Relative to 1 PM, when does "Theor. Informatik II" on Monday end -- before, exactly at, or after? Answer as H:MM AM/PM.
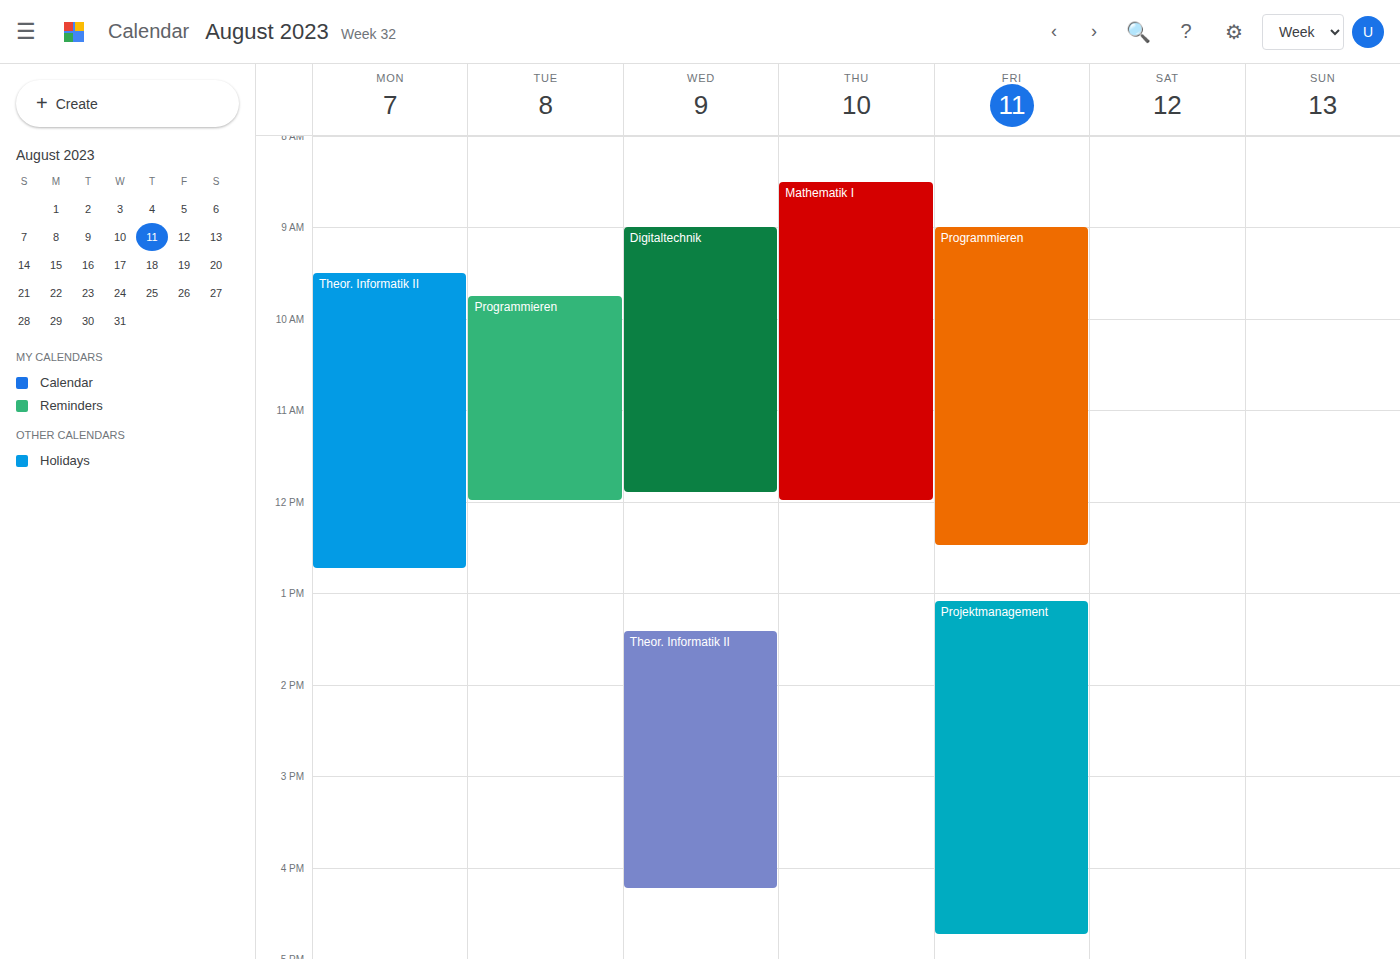
12:45 PM -- before 1 PM, 15 minutes above the 1 PM line.